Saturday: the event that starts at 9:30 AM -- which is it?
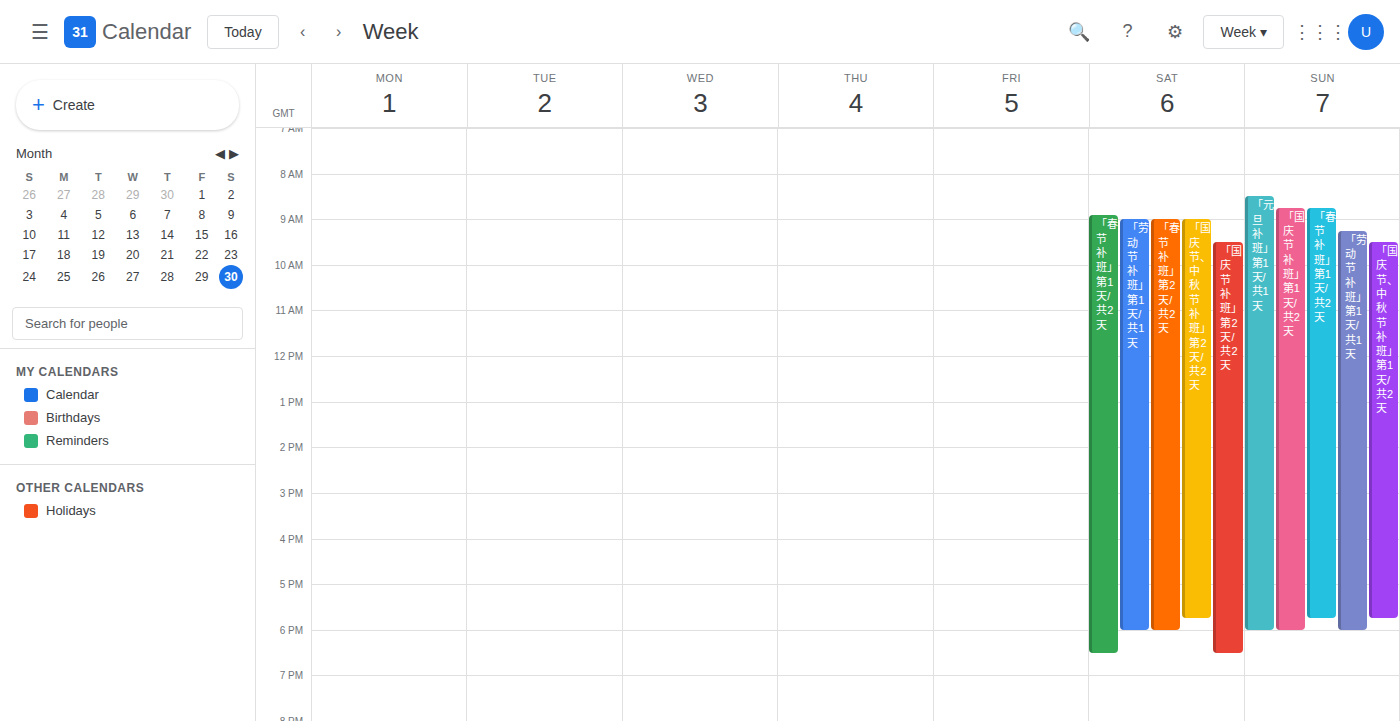
"「国庆节 补班」 第2天/共2天"